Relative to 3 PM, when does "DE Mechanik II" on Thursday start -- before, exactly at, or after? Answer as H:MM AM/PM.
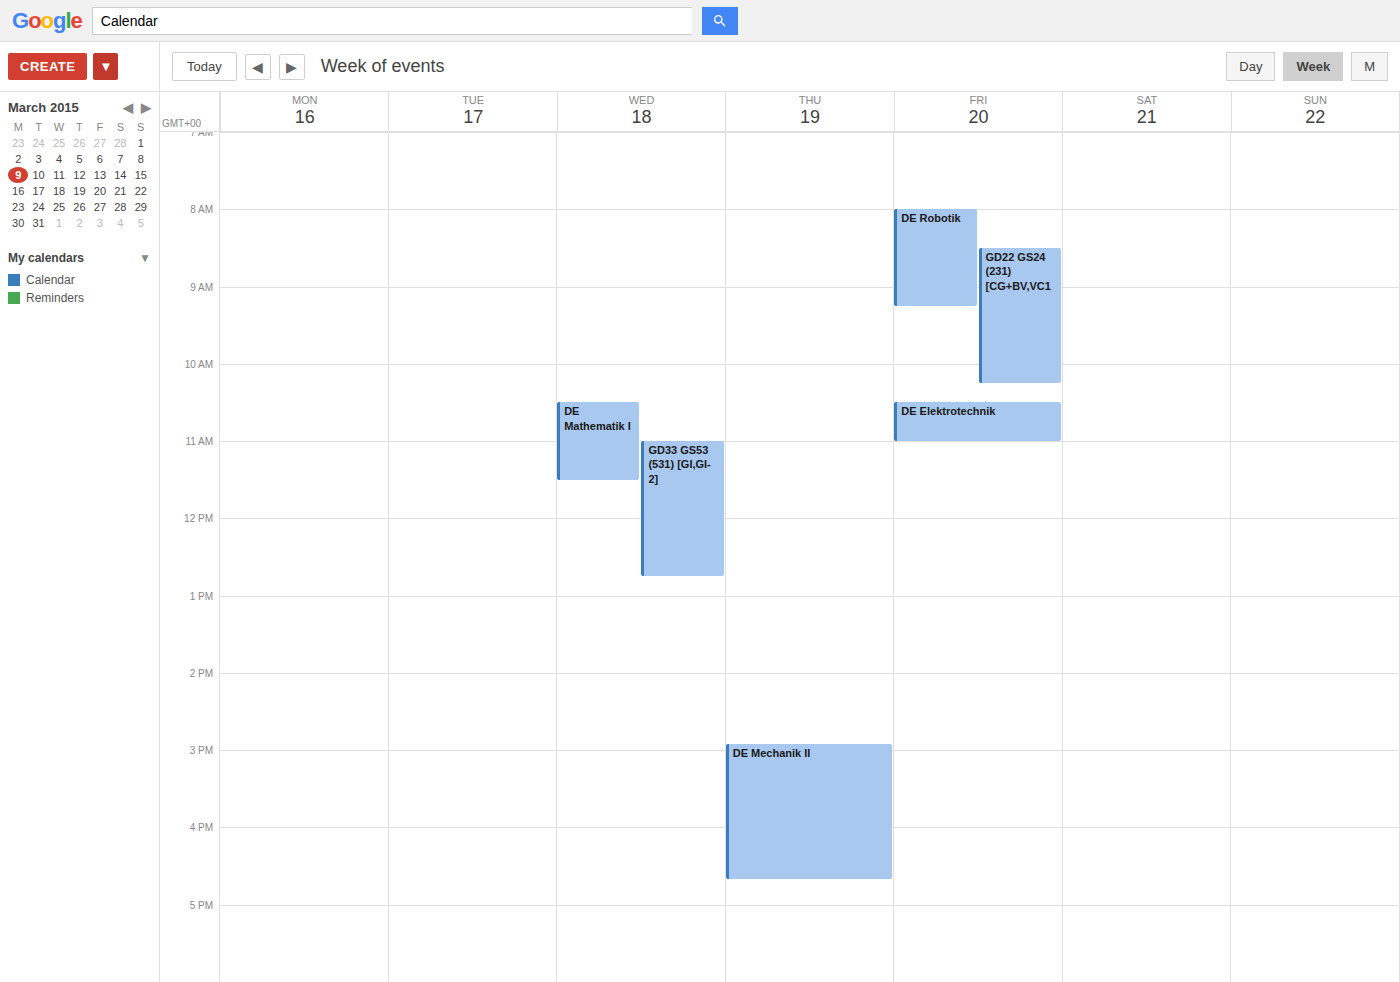
2:55 PM -- before 3 PM, 5 minutes above the 3 PM line.